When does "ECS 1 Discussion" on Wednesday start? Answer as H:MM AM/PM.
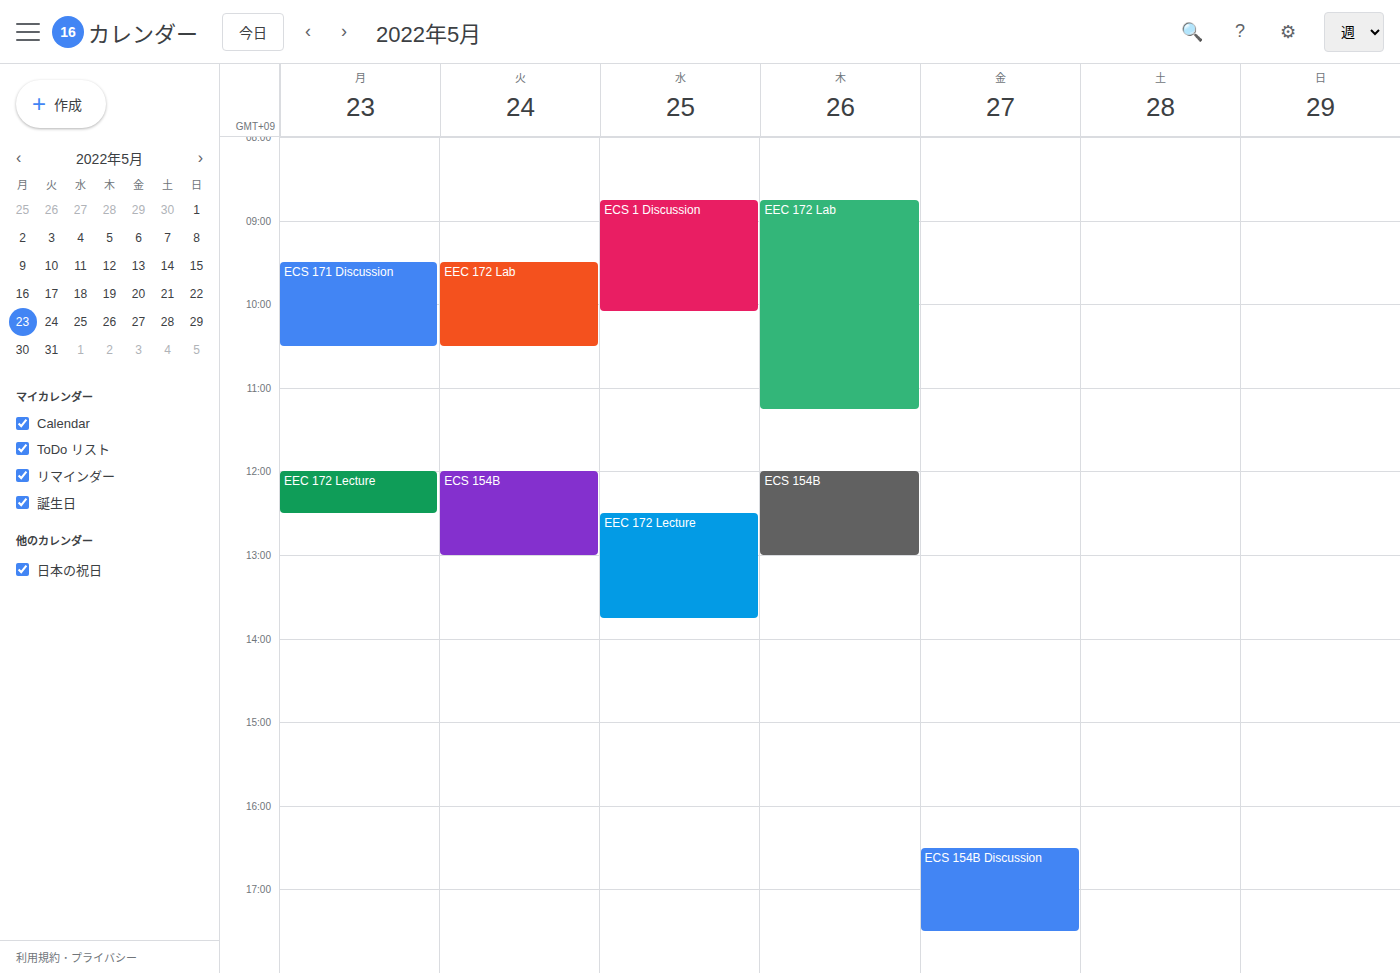
8:45 AM